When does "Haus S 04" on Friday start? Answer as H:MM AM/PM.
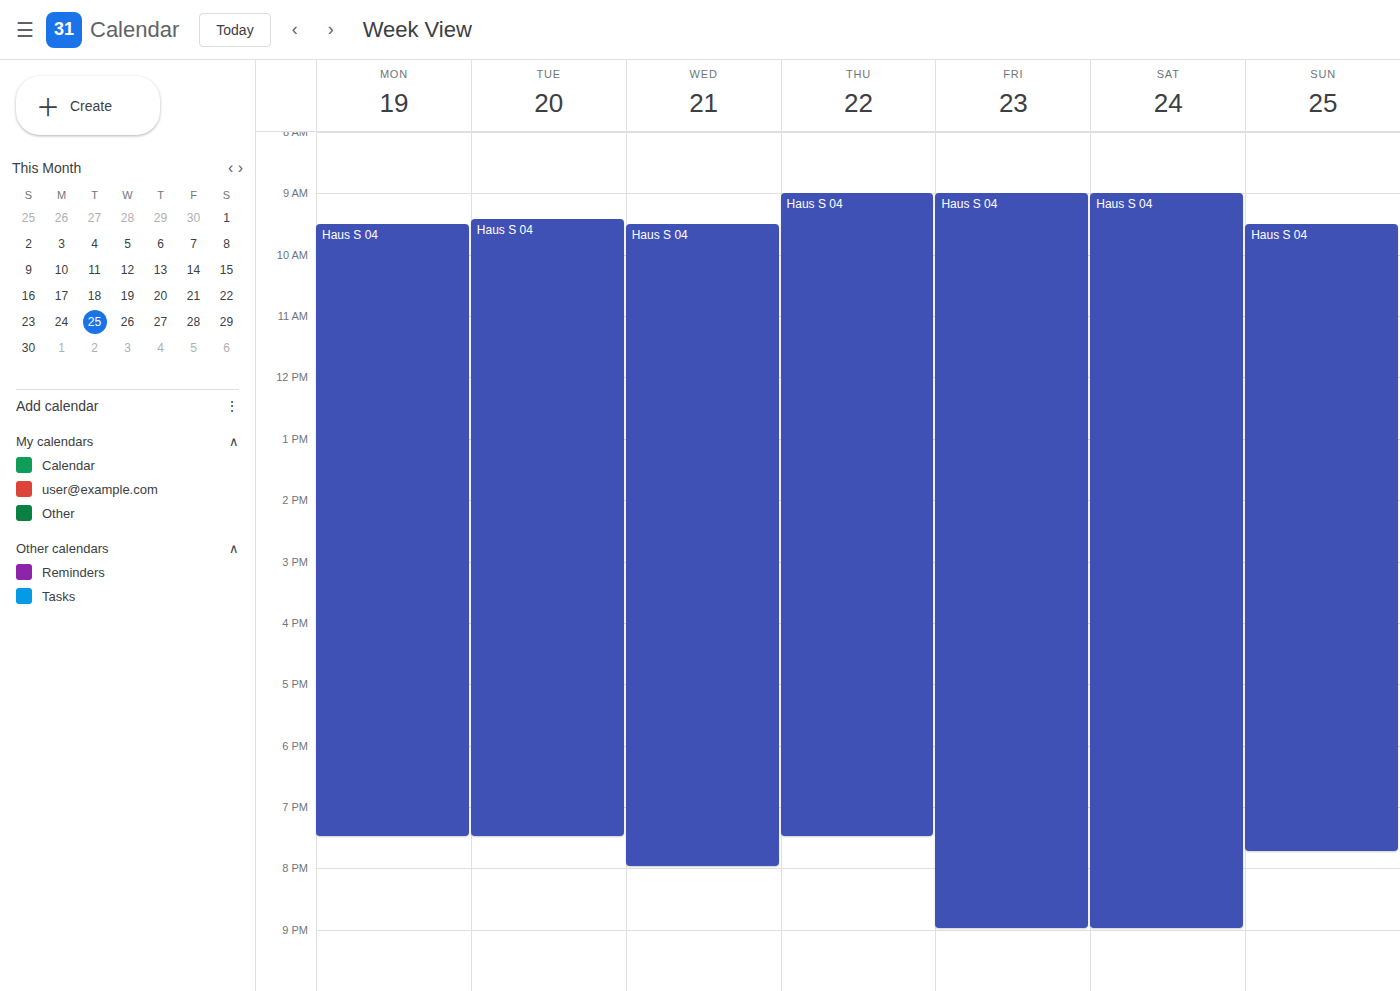
9:00 AM